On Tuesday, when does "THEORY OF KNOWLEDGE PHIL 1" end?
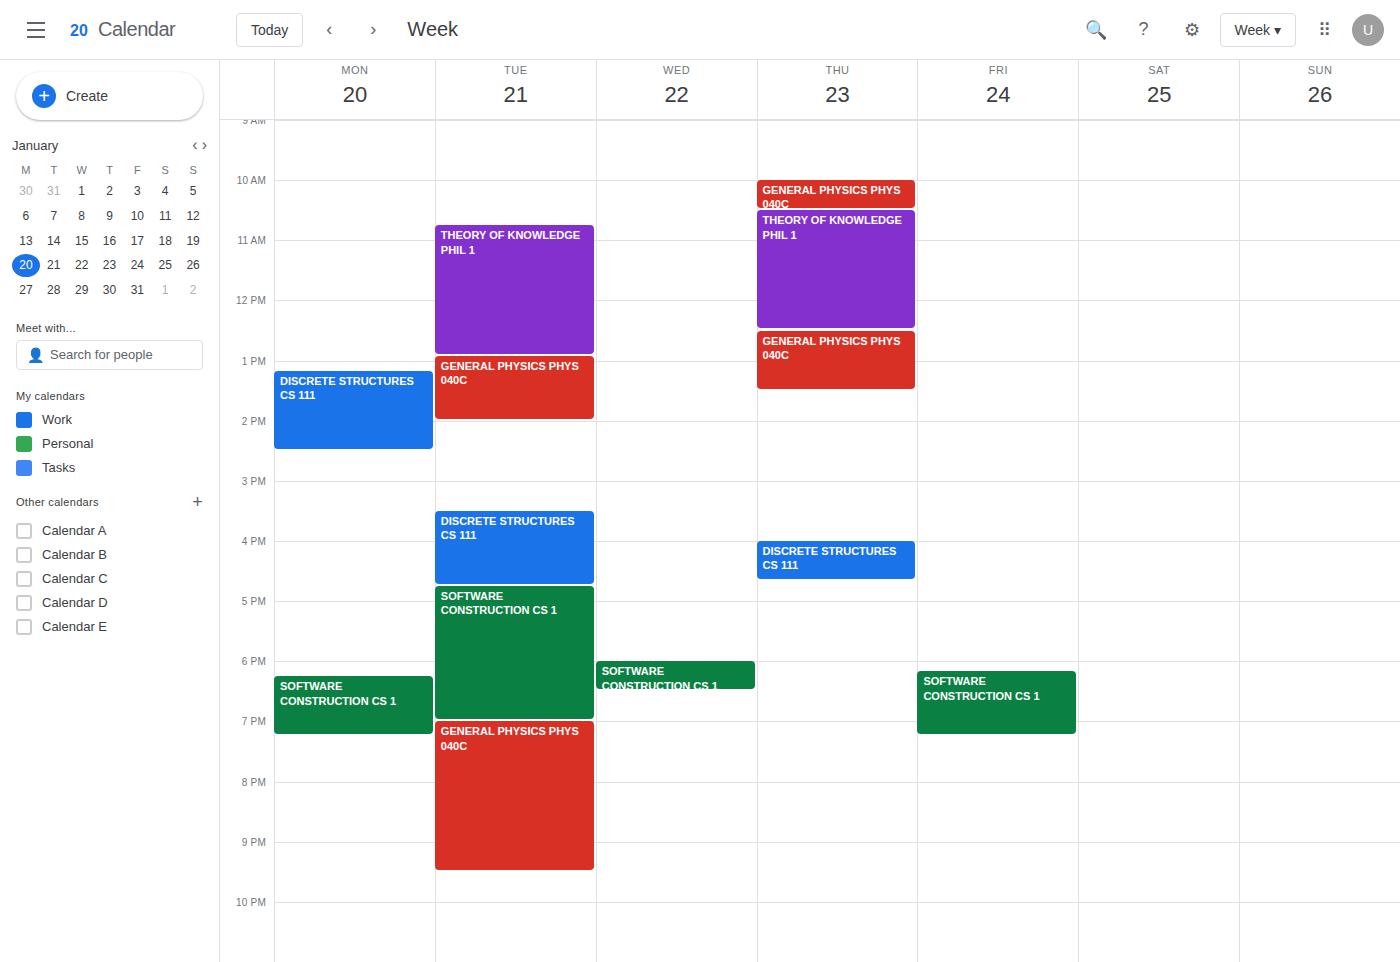
12:55